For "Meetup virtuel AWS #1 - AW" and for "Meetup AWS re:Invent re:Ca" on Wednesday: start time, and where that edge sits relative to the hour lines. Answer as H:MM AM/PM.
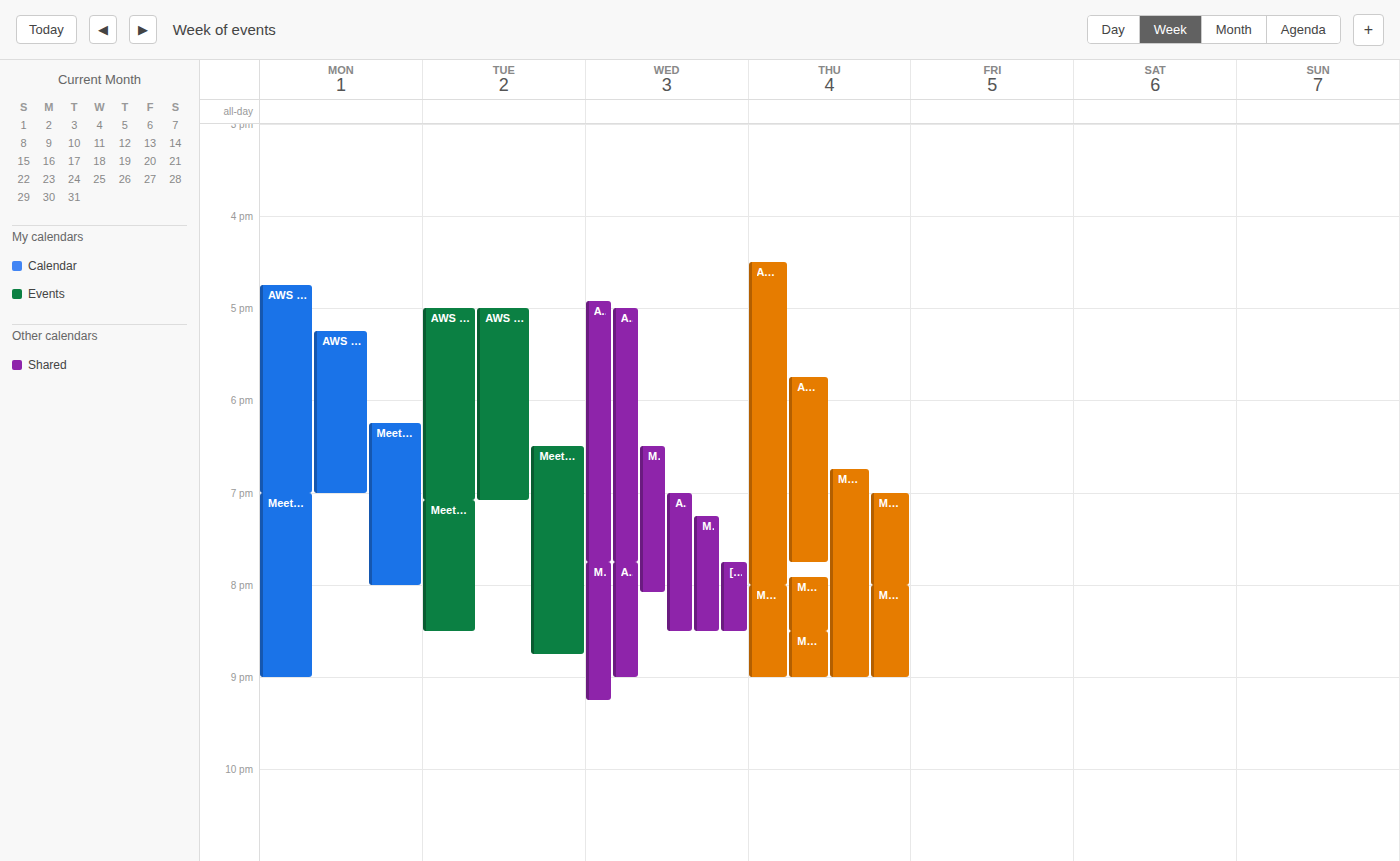
"Meetup virtuel AWS #1 - AW": 7:15 PM, neither: a quarter of the way from the 7 PM line to the 8 PM line. "Meetup AWS re:Invent re:Ca": 6:30 PM, halfway between the 6 PM and 7 PM lines.